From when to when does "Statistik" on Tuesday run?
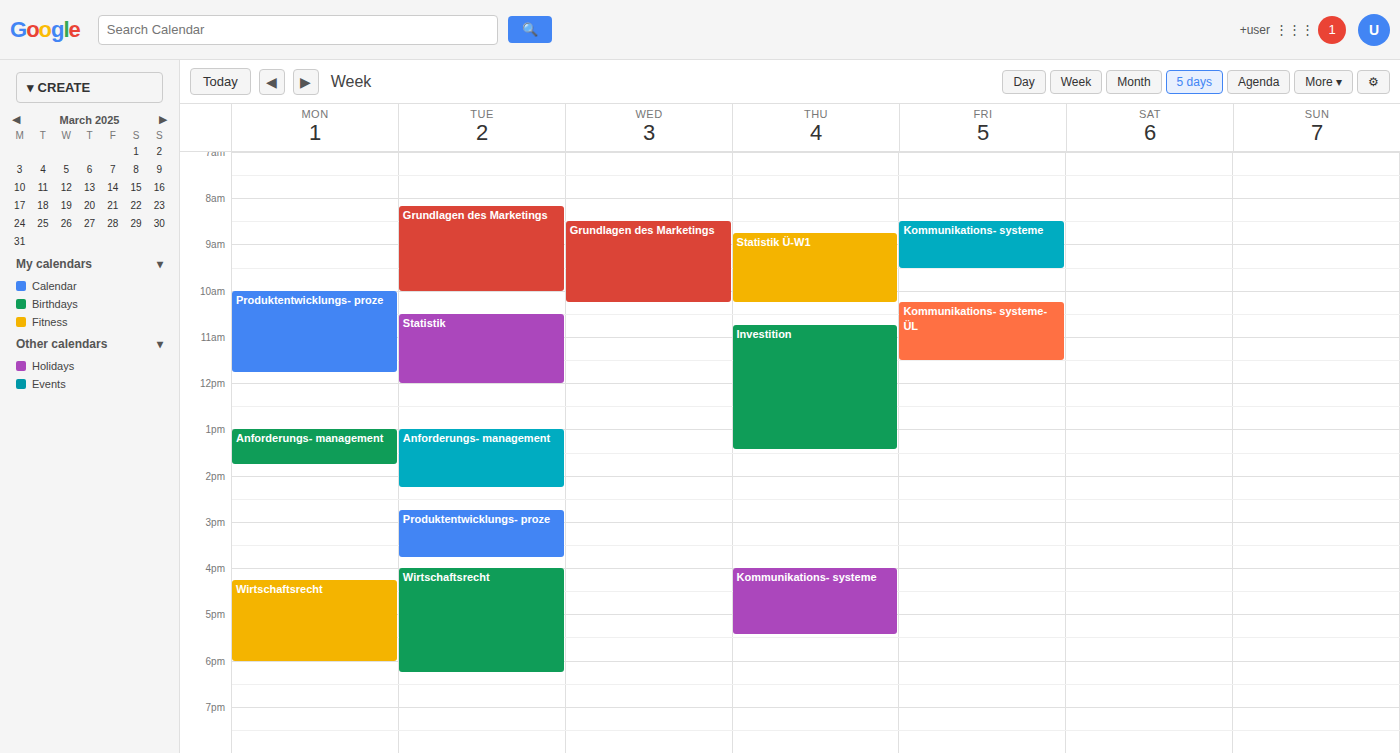
10:30 AM to 12:00 PM